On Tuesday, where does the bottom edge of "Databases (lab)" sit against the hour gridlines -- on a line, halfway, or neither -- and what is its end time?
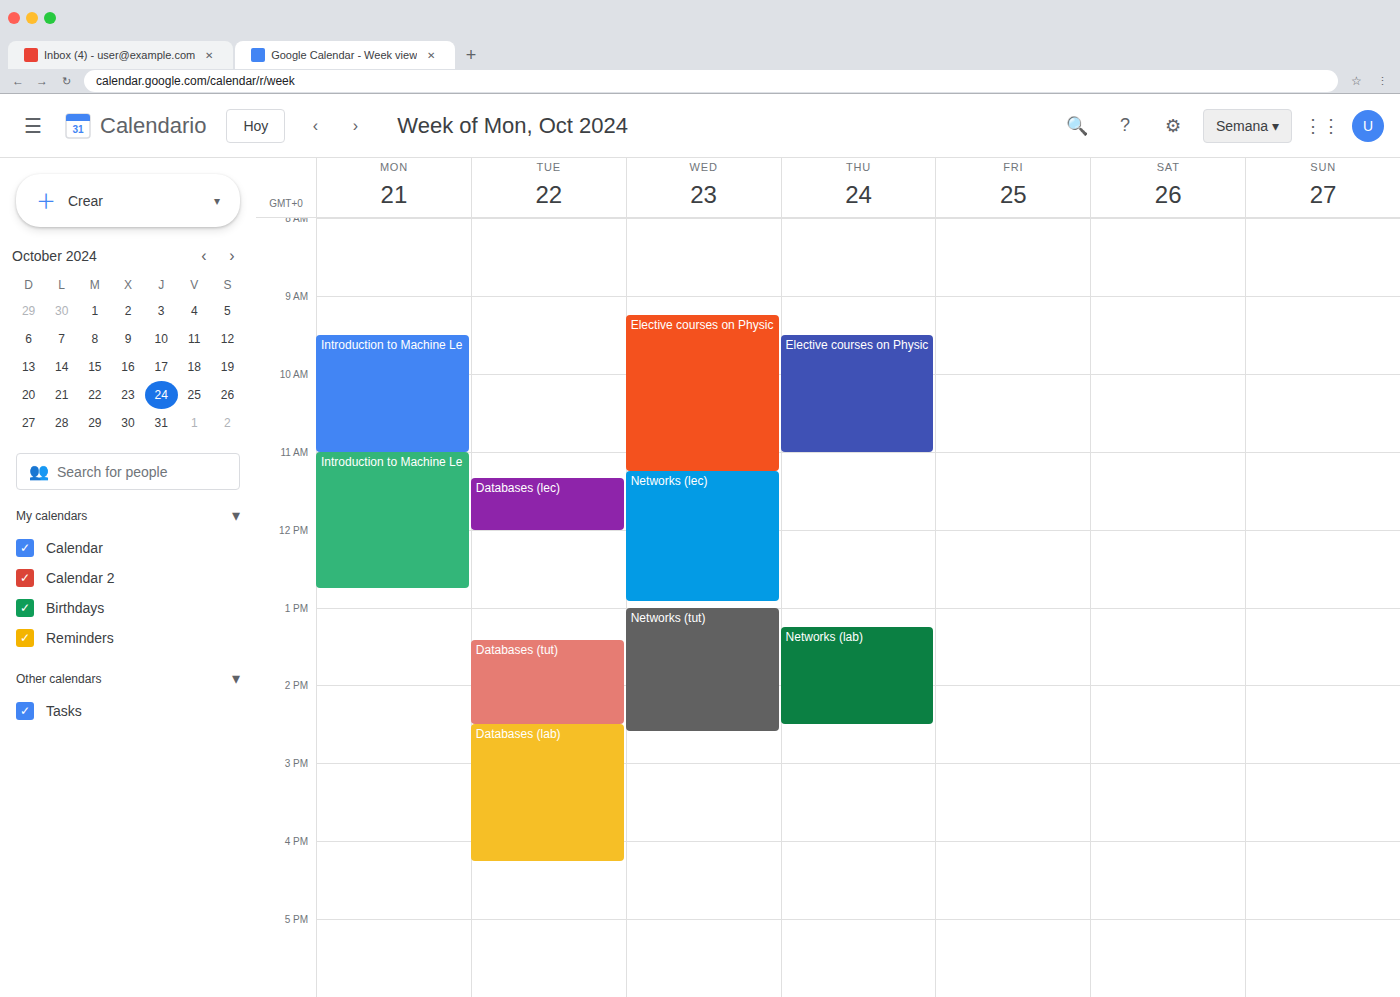
4:15 PM -- neither: a quarter of the way from the 4 PM line to the 5 PM line.